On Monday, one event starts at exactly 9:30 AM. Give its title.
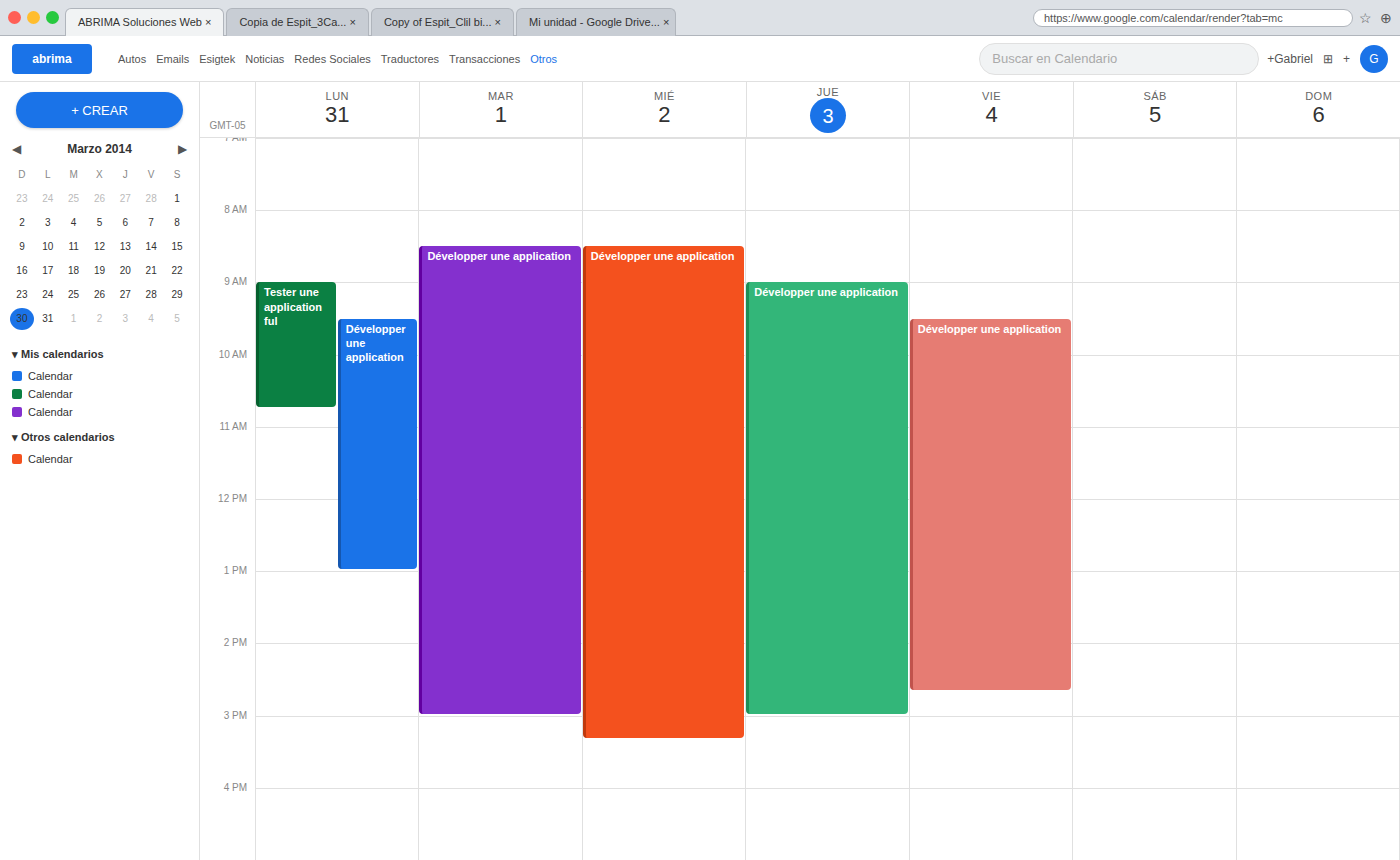
"Développer une application"